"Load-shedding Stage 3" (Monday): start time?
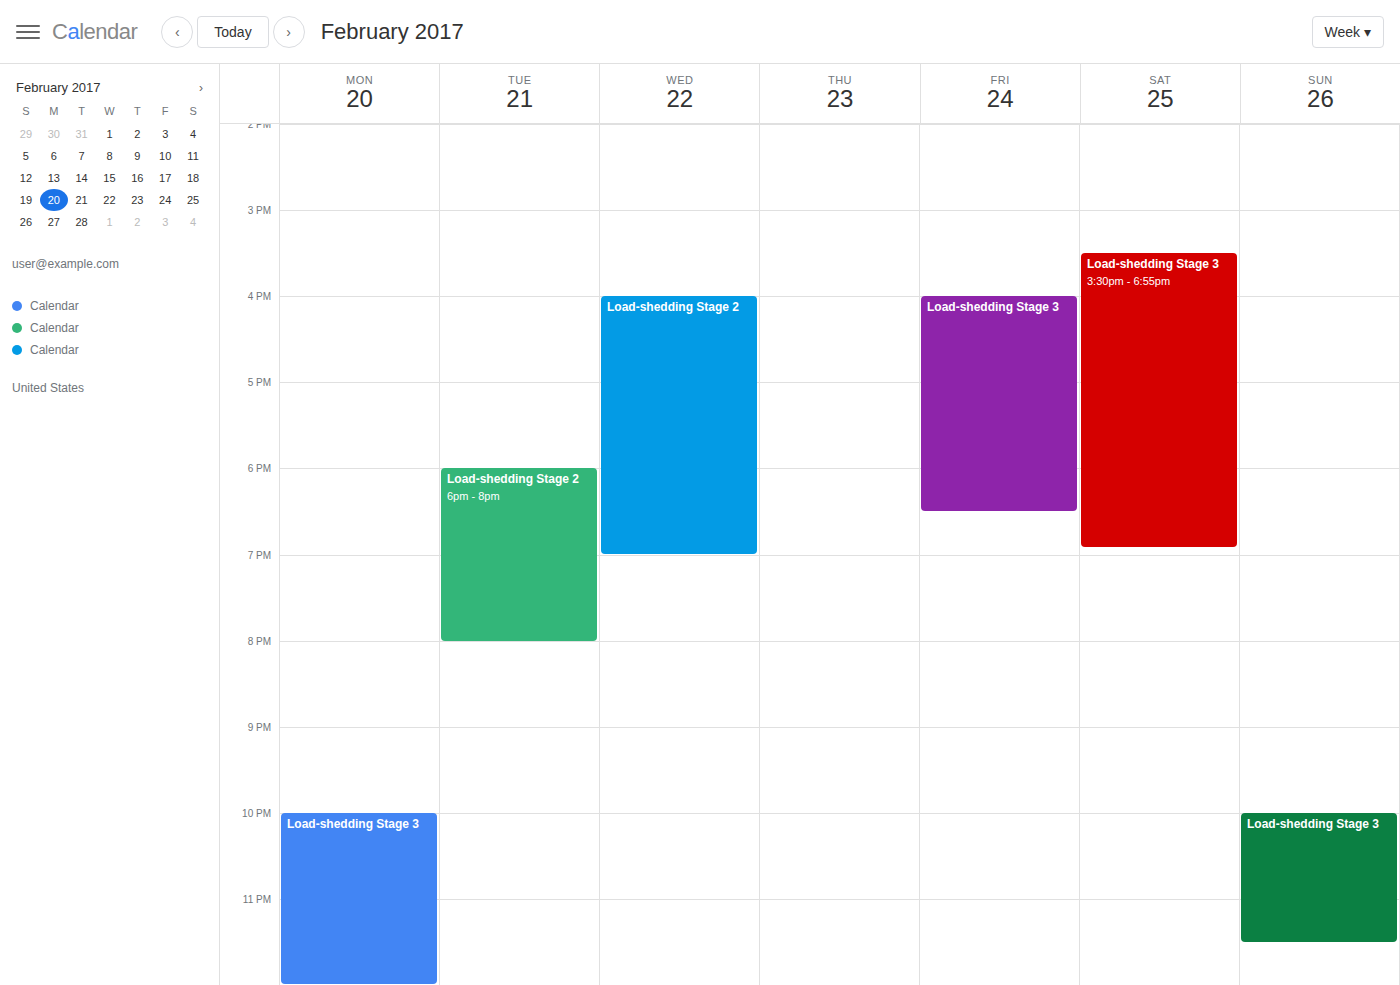
10:00 PM